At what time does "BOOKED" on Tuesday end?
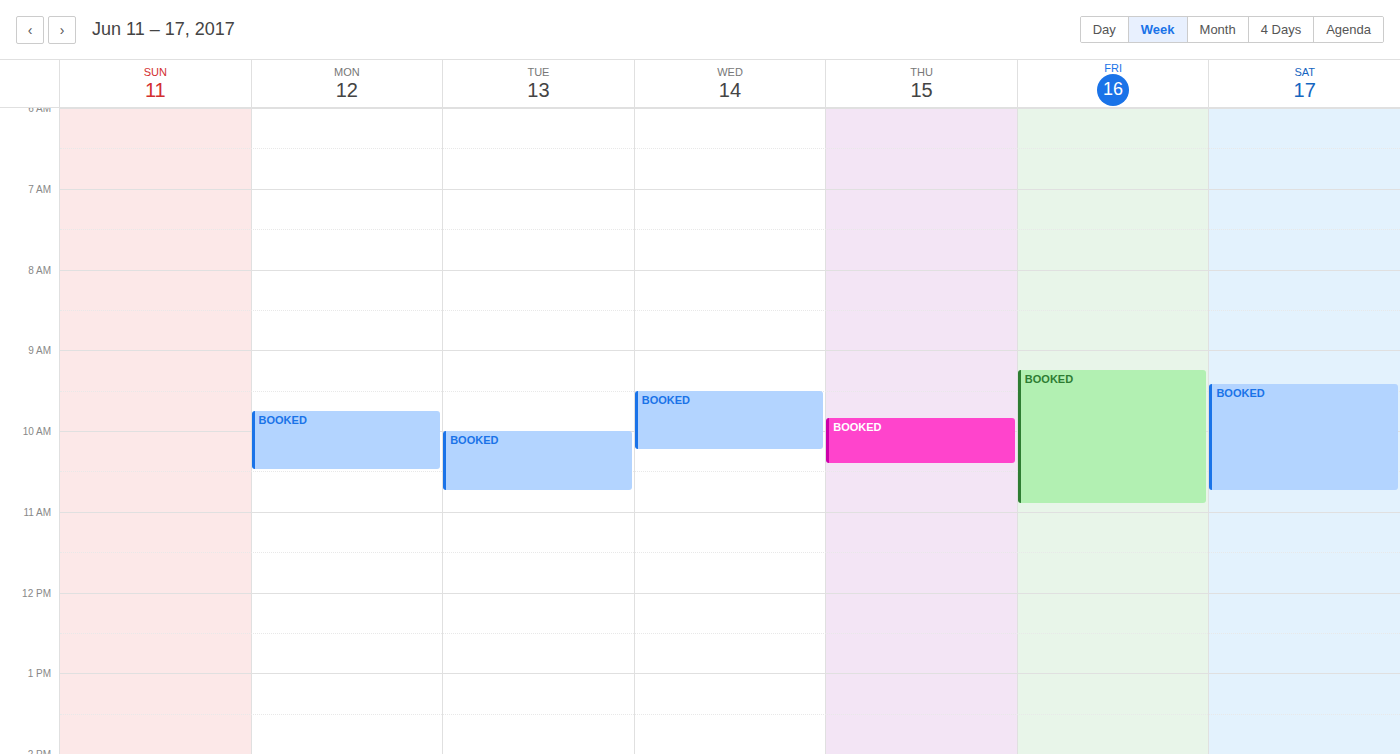
10:45